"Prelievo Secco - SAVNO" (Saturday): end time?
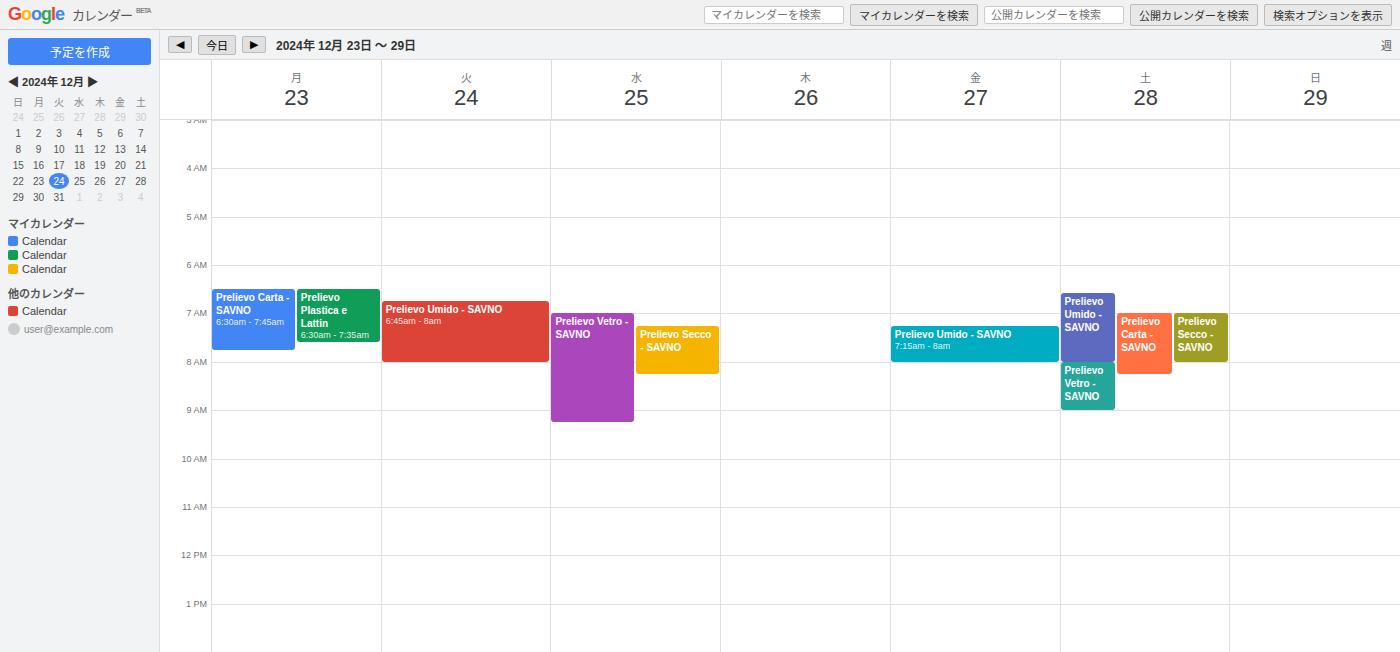
8:00 AM